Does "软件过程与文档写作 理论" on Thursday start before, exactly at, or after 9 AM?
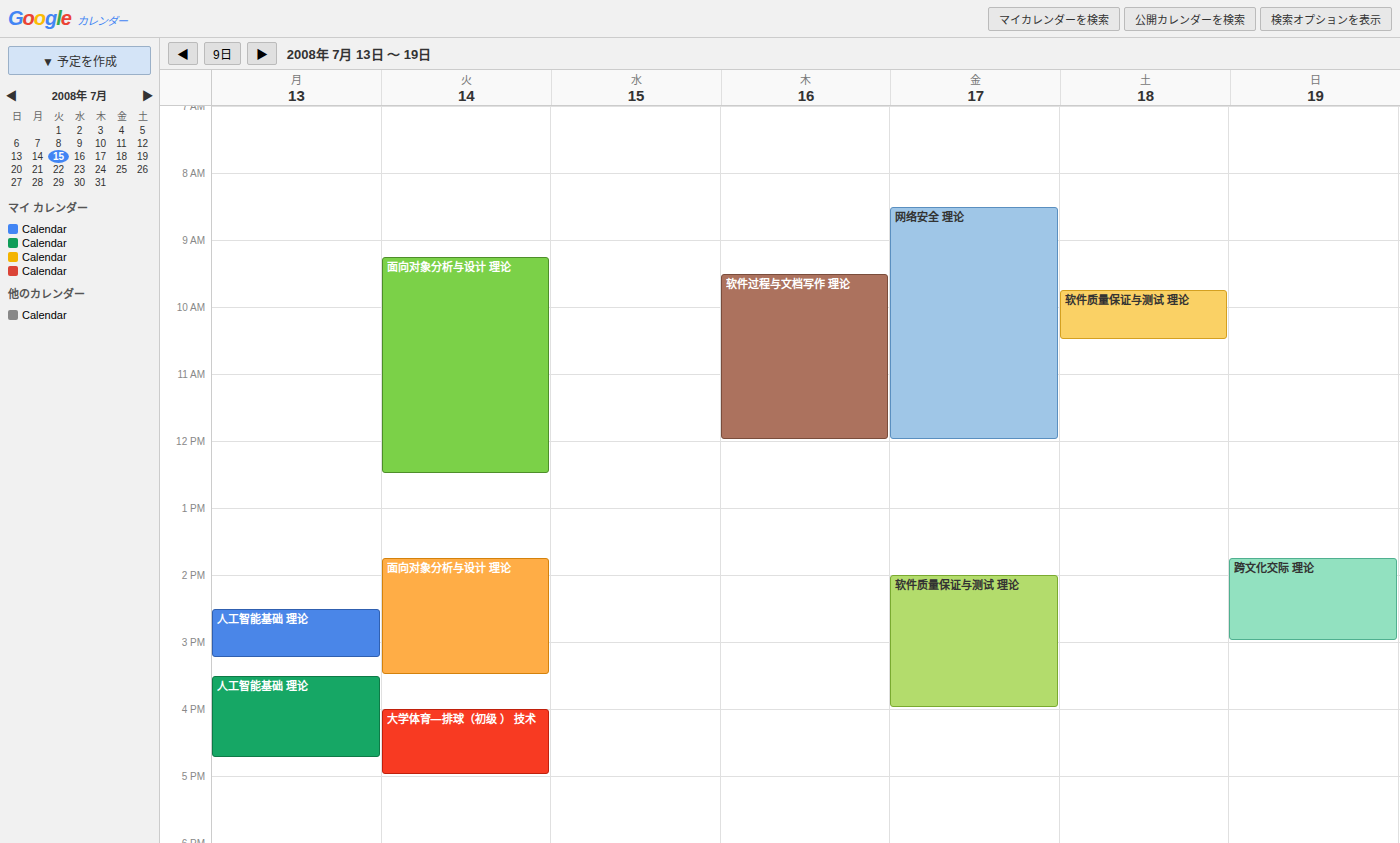
9:30 AM -- after 9 AM, 30 minutes below the 9 AM line.